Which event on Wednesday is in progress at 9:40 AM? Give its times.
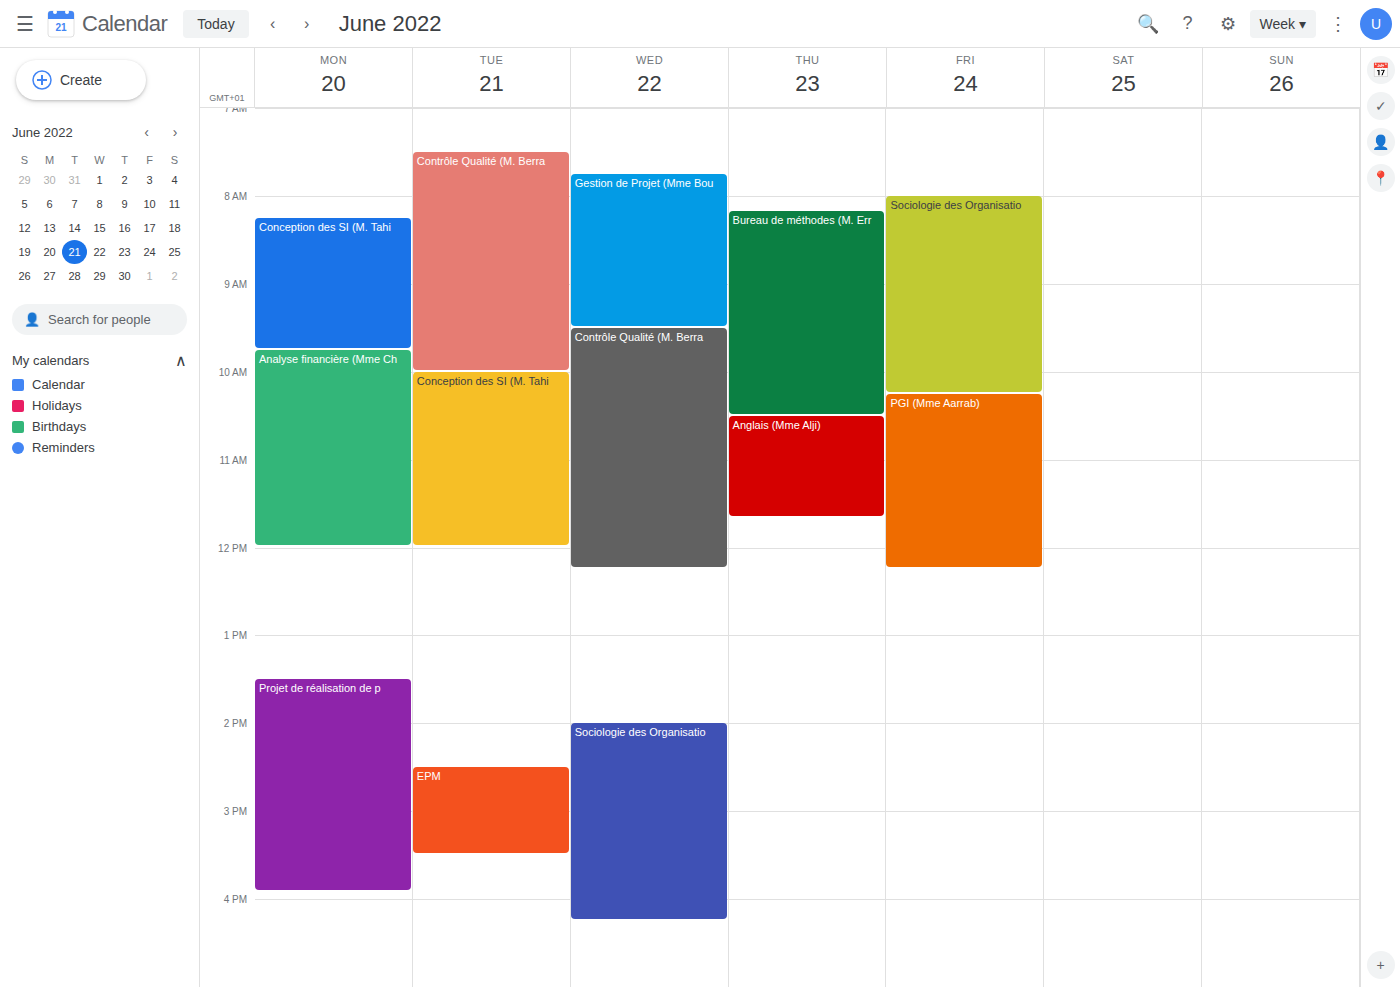
"Contrôle Qualité (M. Berra", 9:30 AM to 12:15 PM